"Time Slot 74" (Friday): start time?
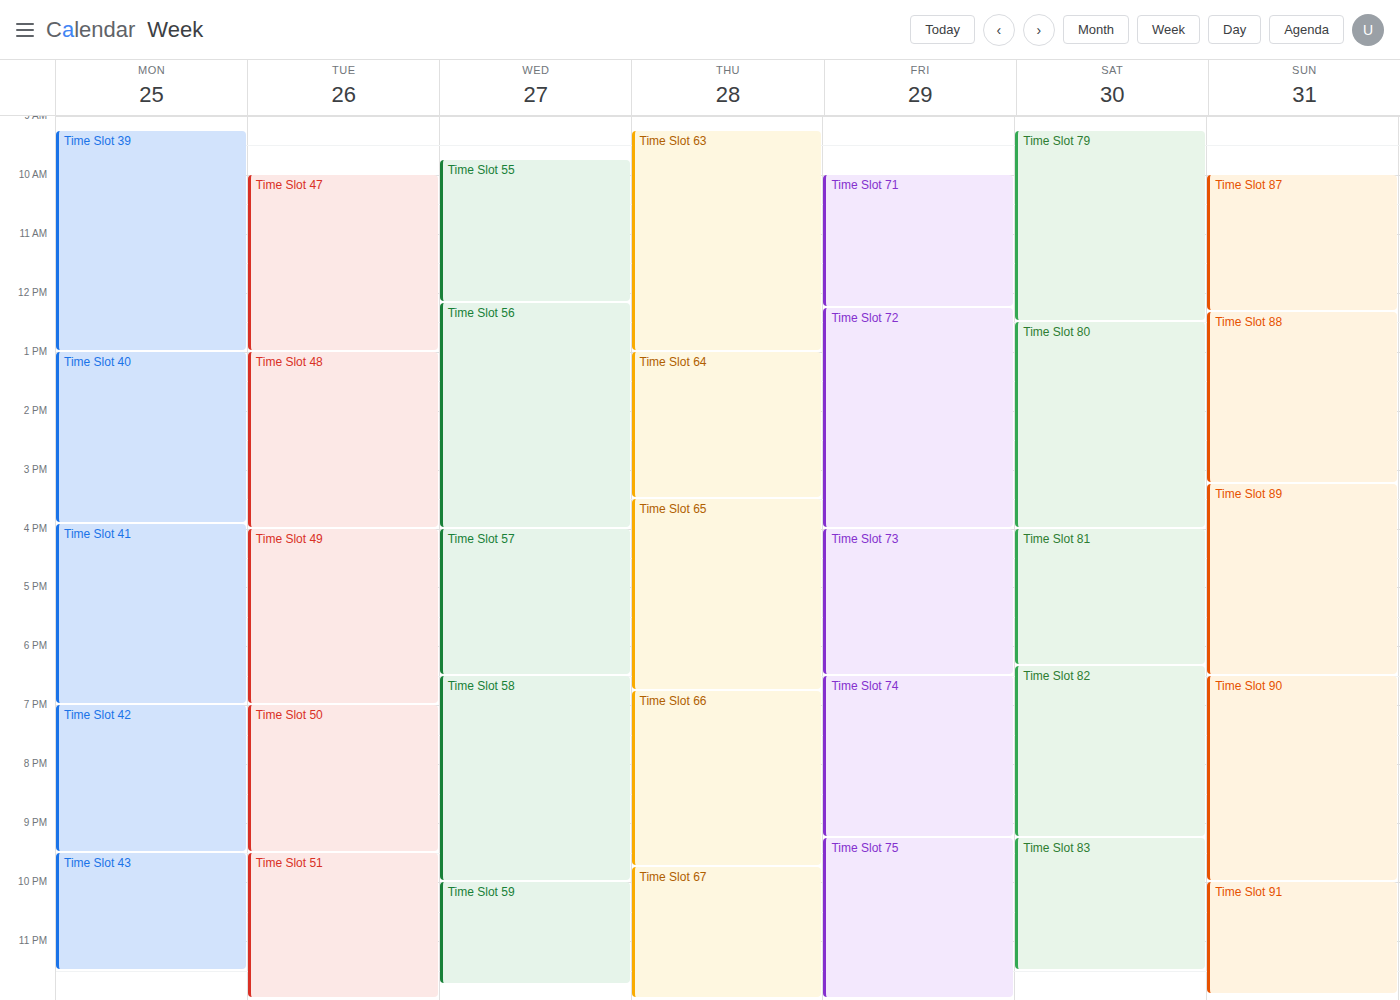
6:30 PM